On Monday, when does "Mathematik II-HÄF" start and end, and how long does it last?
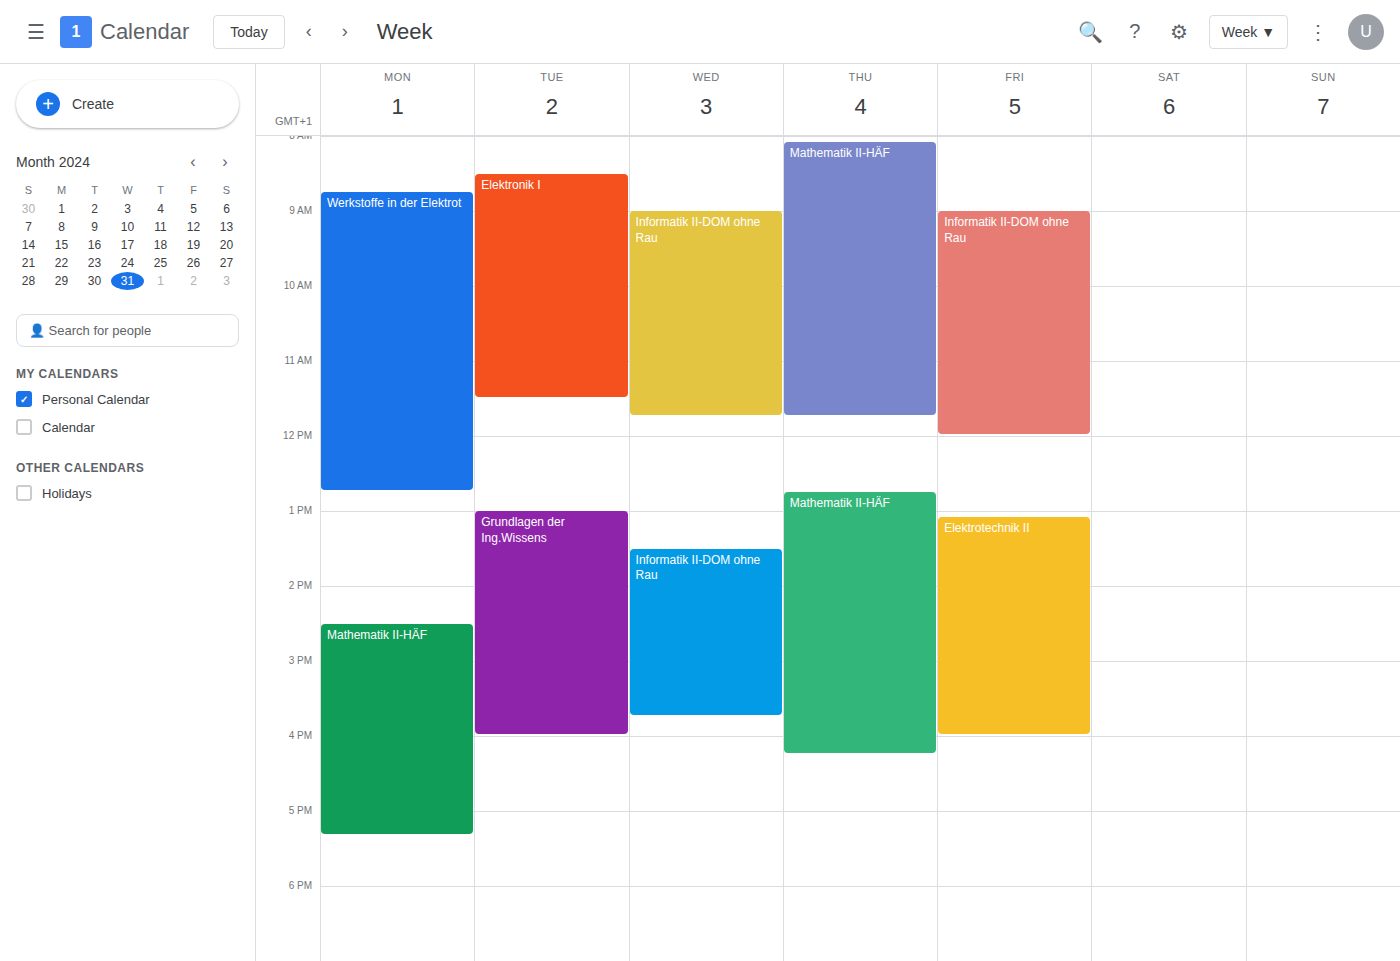
2:30 PM to 5:20 PM, 2 hours 50 minutes